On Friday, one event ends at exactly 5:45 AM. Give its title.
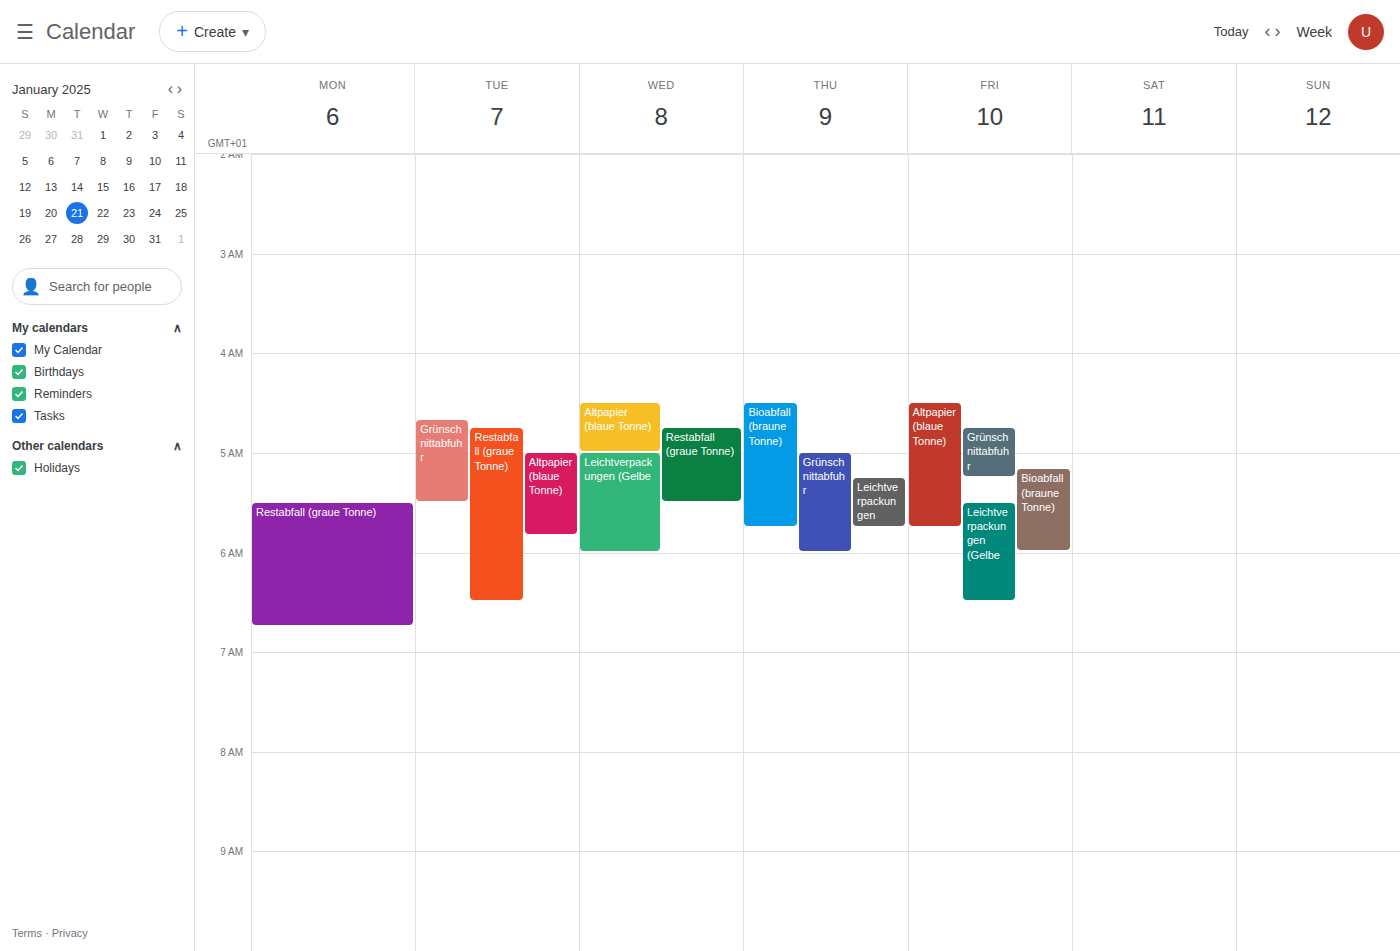
"Altpapier (blaue Tonne)"